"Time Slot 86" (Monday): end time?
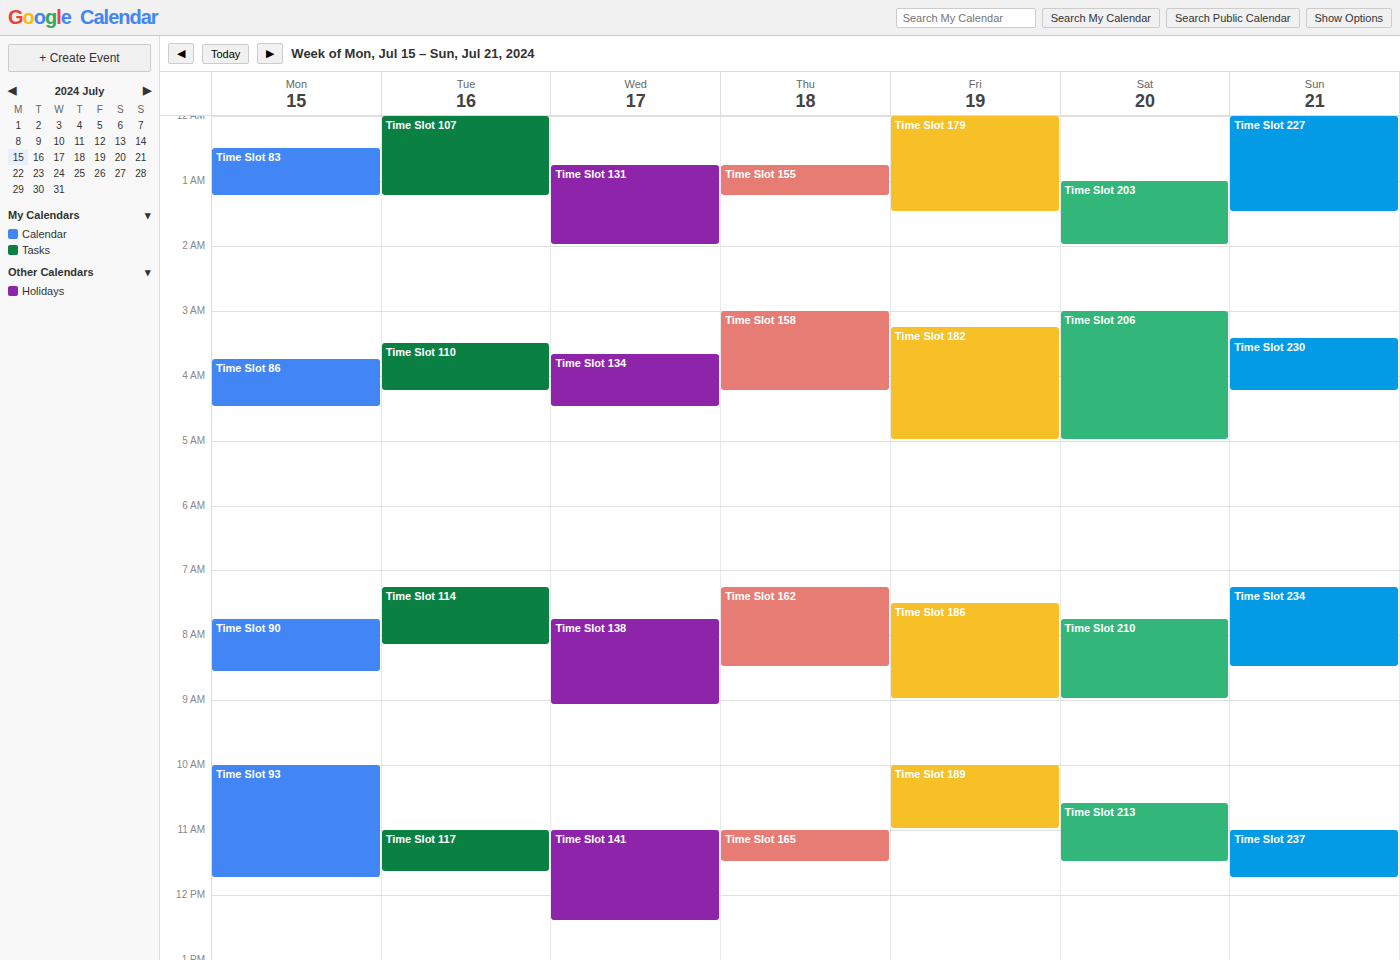
4:30 AM